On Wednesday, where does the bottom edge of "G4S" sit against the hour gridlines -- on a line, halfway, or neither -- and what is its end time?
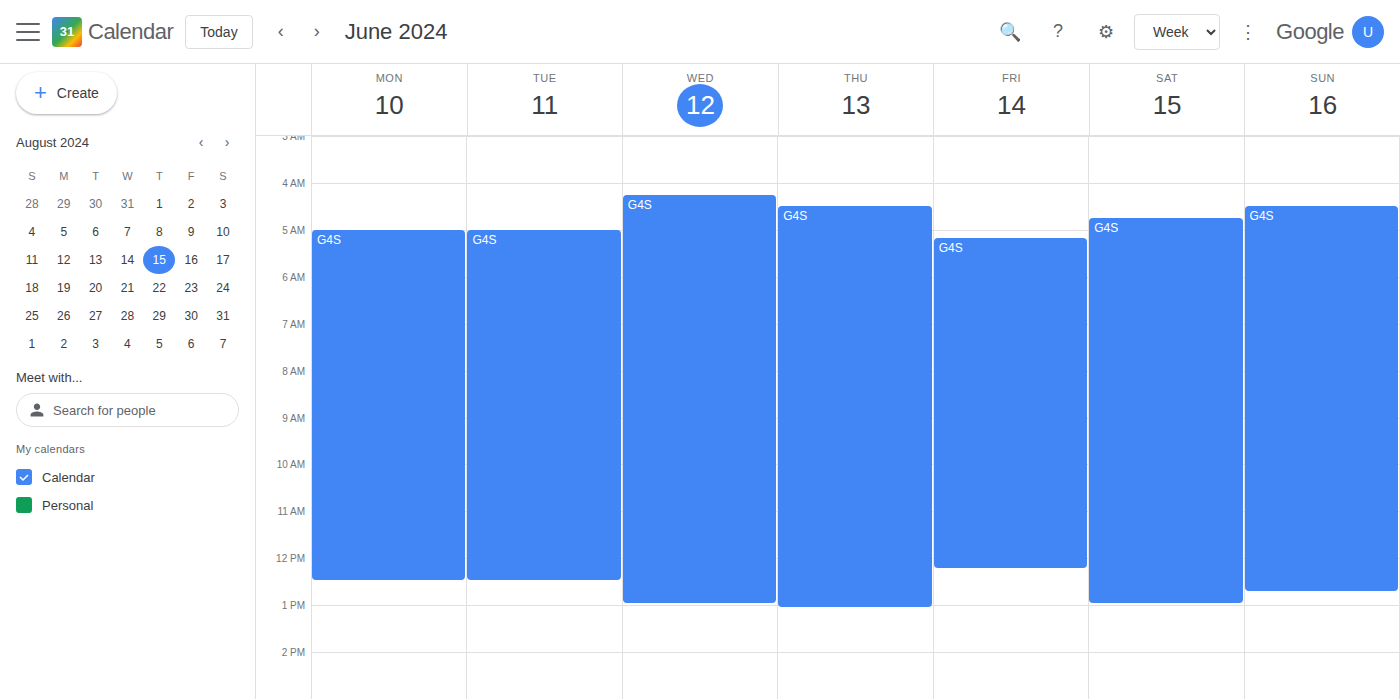
13:00 -- exactly on the 13:00 line.